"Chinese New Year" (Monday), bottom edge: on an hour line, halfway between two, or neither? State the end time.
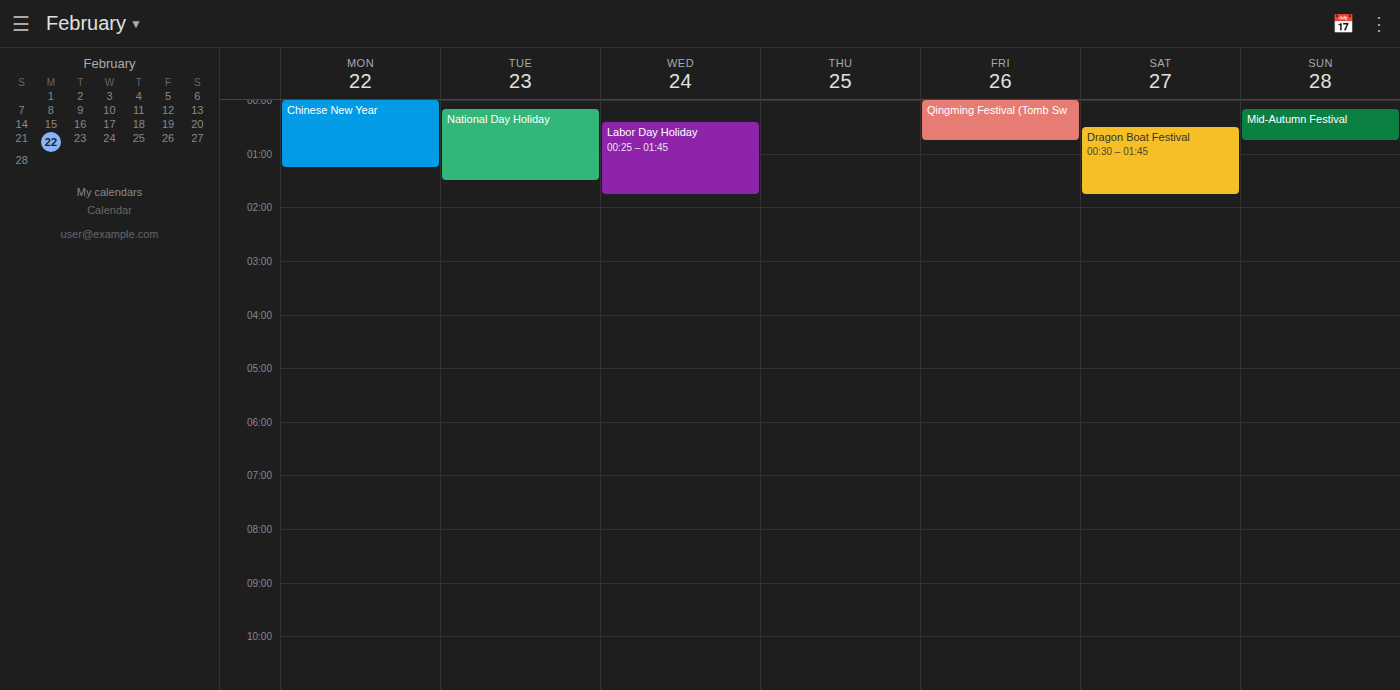
1:15 AM -- neither: a quarter of the way from the 1 AM line to the 2 AM line.